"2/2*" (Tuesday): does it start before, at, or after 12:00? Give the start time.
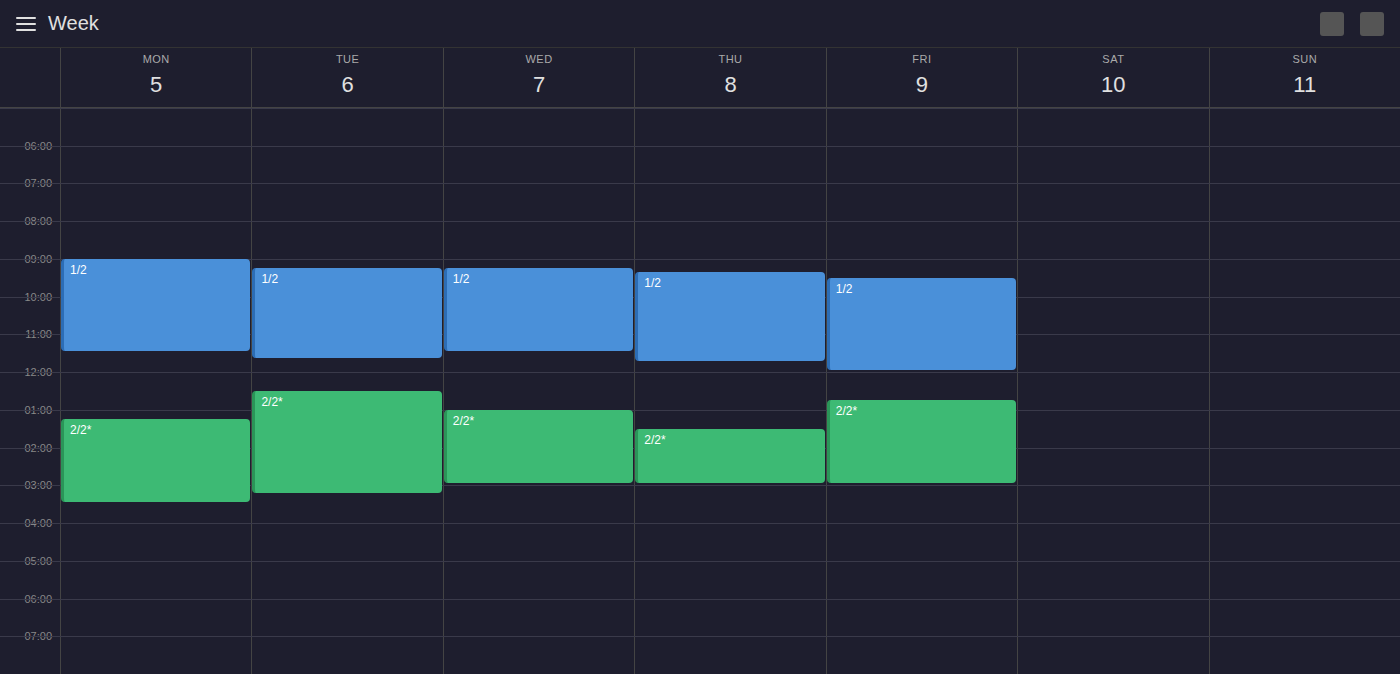
12:30 -- after 12:00, 30 minutes below the 12:00 line.